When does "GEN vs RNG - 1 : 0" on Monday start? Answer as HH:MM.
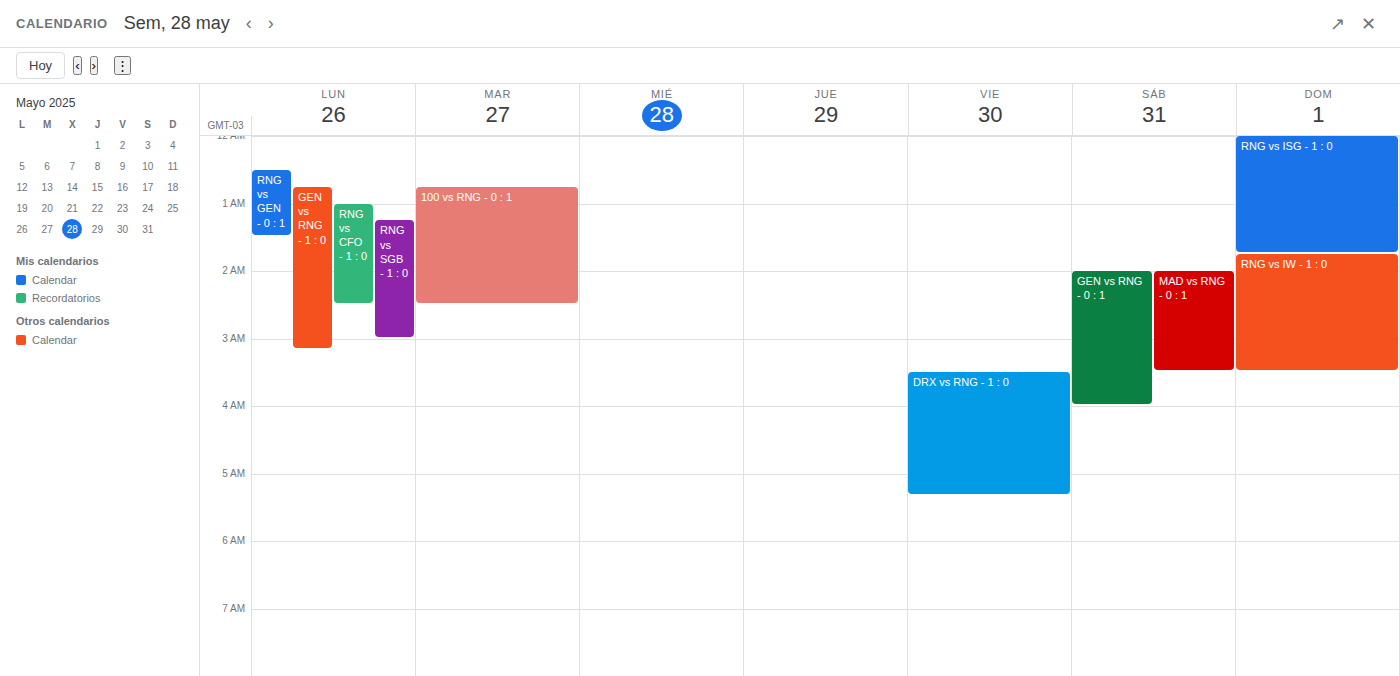
00:45